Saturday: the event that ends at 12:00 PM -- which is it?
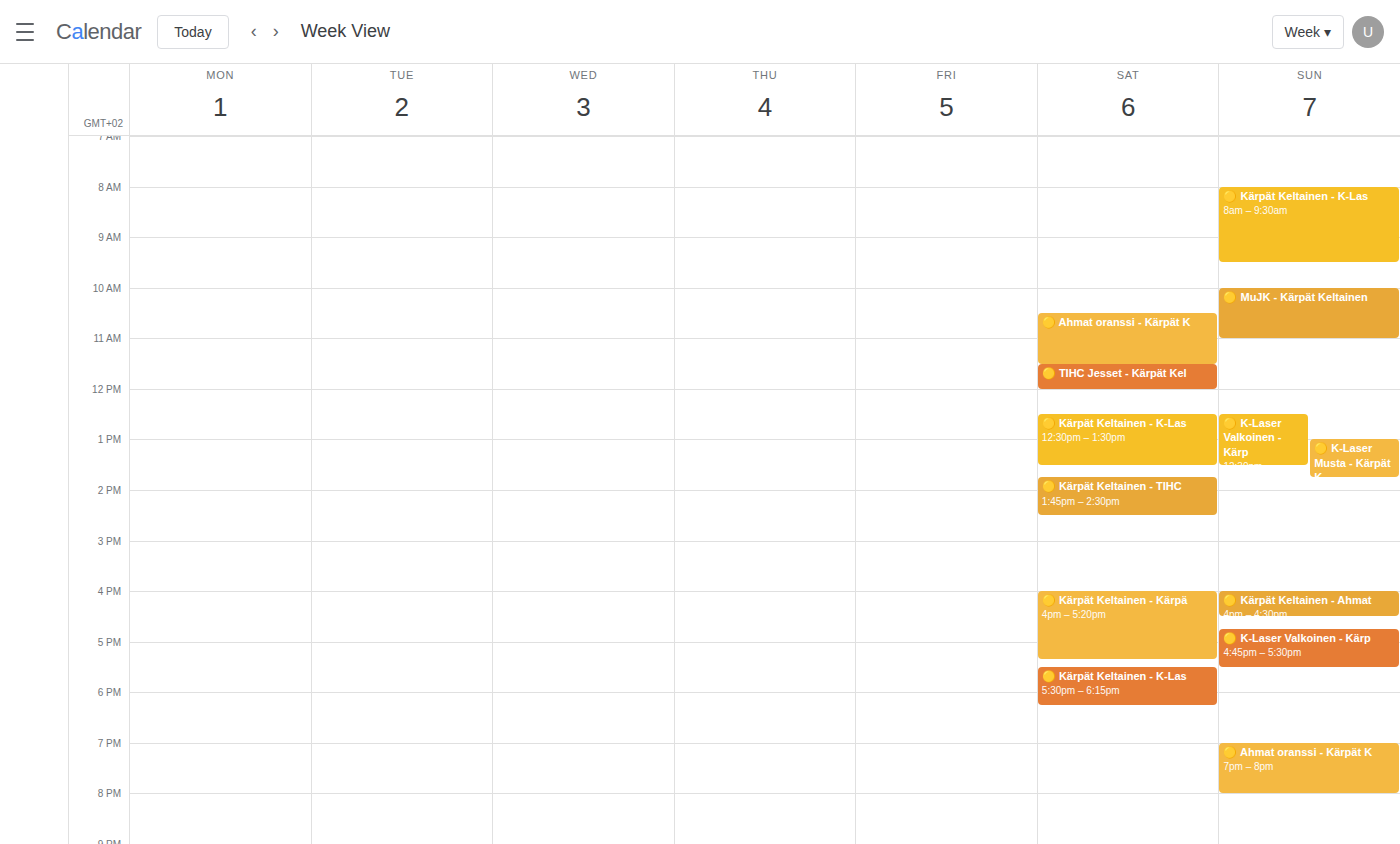
"🟡 TIHC Jesset - Kärpät Kel"